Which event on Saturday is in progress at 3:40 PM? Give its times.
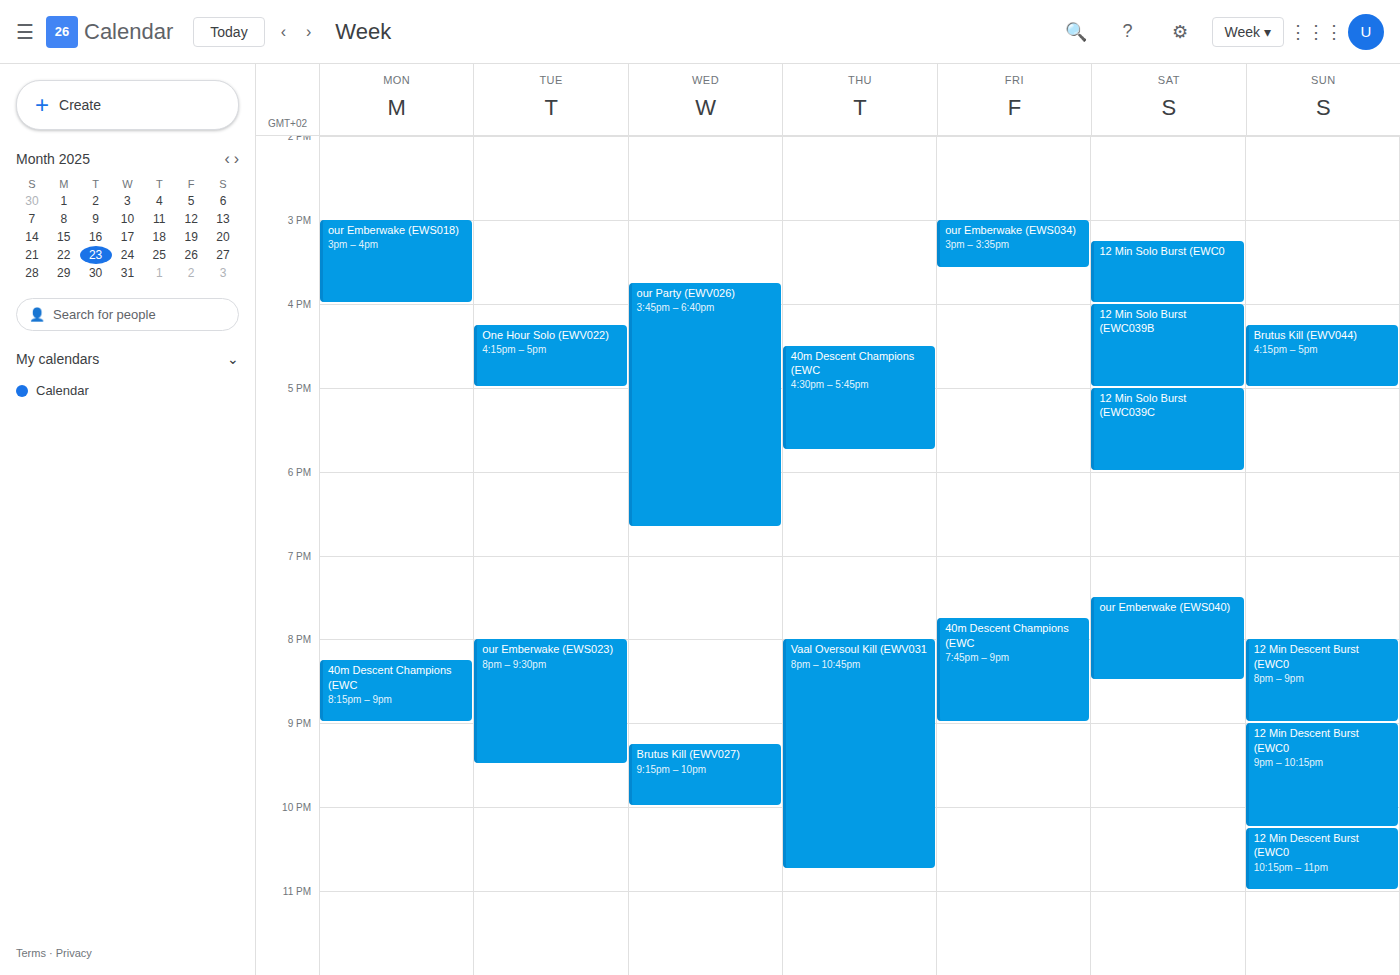
"12 Min Solo Burst (EWC0", 3:15 PM to 4:00 PM